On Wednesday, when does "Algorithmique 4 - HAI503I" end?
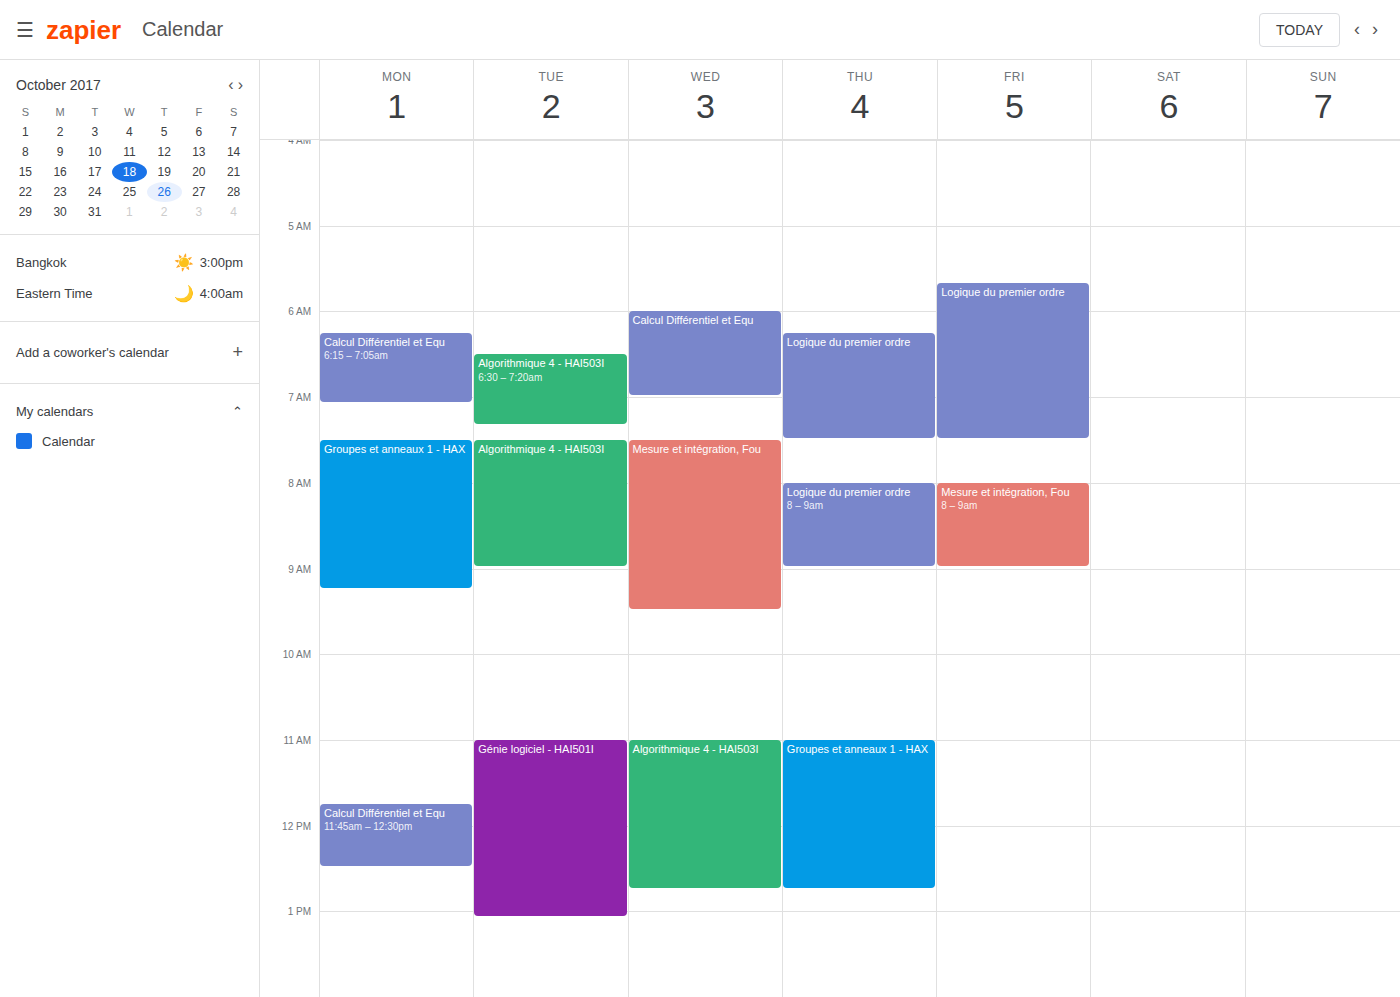
12:45 PM